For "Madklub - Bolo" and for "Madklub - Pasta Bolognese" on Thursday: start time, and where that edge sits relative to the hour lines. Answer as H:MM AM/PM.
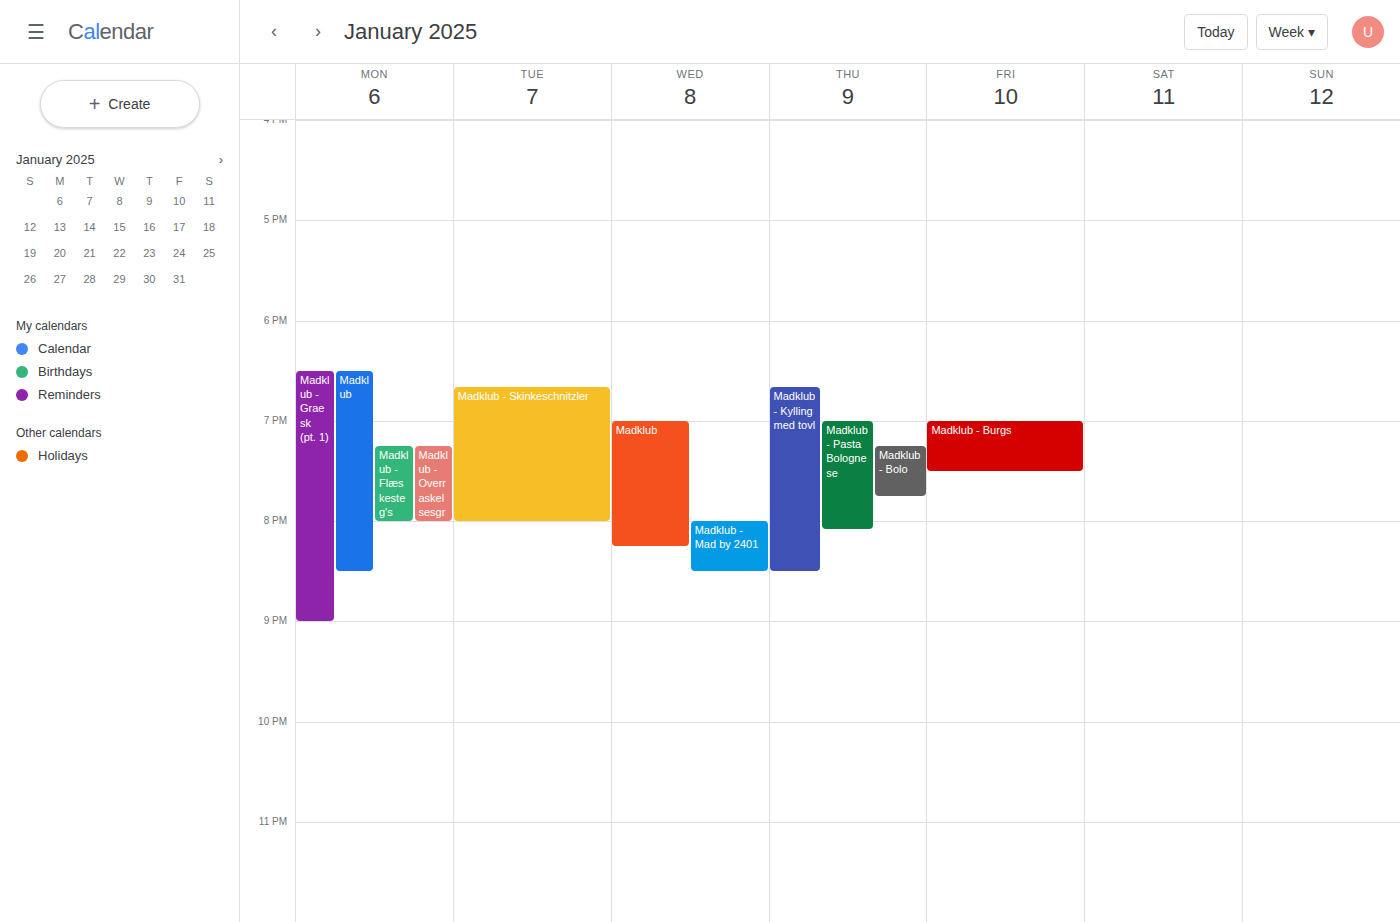
"Madklub - Bolo": 7:15 PM, neither: a quarter of the way from the 7 PM line to the 8 PM line. "Madklub - Pasta Bolognese": 7:00 PM, exactly on the 7 PM line.